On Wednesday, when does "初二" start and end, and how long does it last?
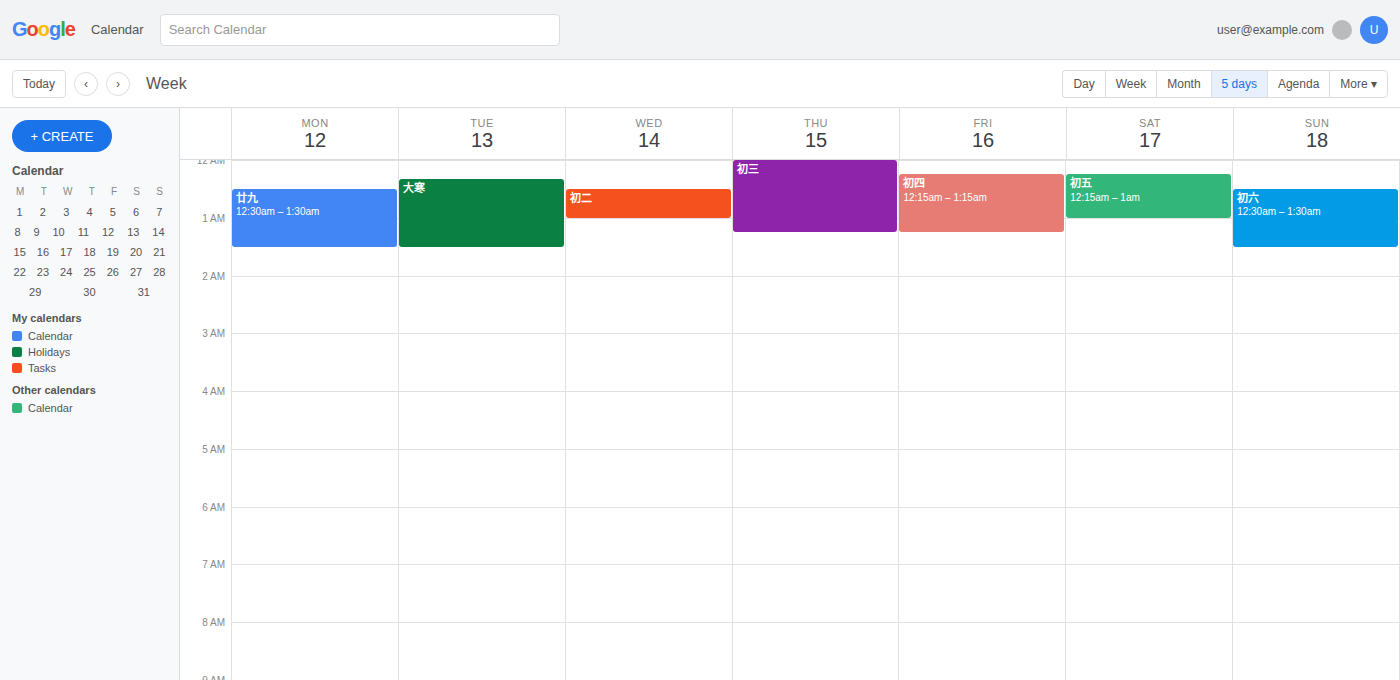
12:30 AM to 1:00 AM, 30 minutes